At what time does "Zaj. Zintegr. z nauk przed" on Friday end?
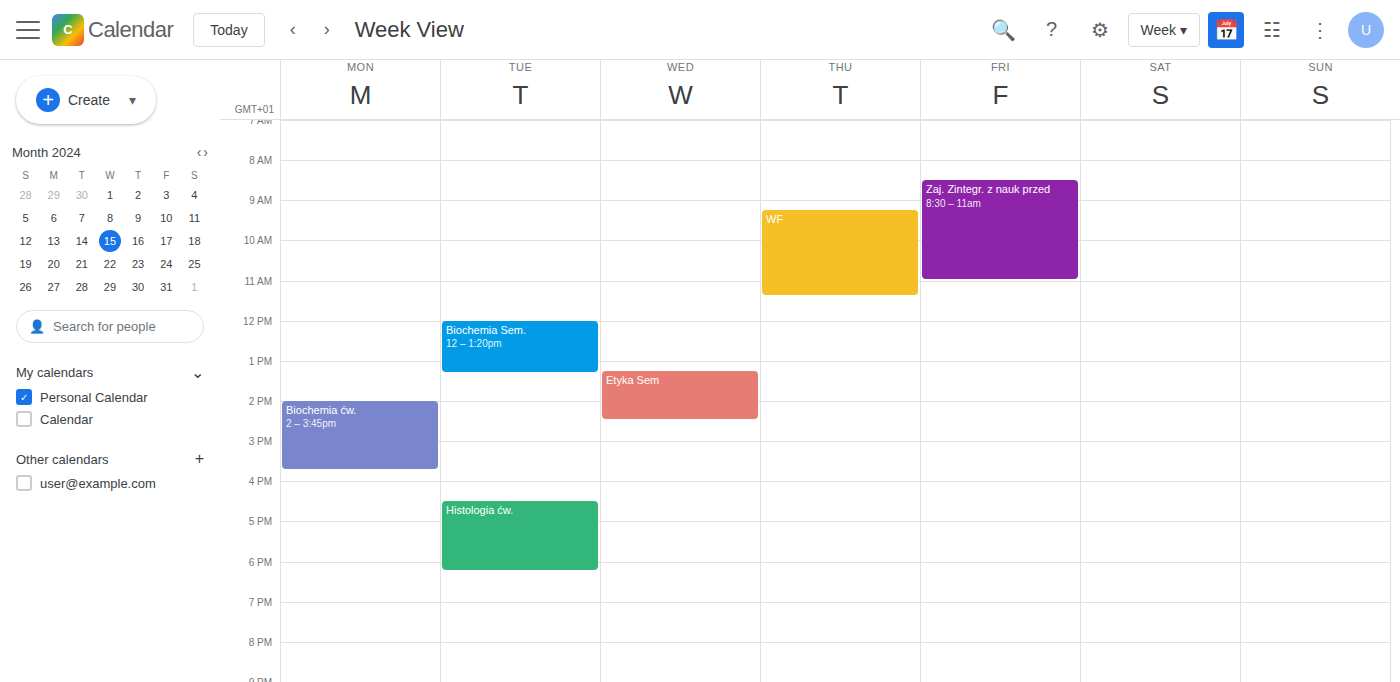
11:00 AM